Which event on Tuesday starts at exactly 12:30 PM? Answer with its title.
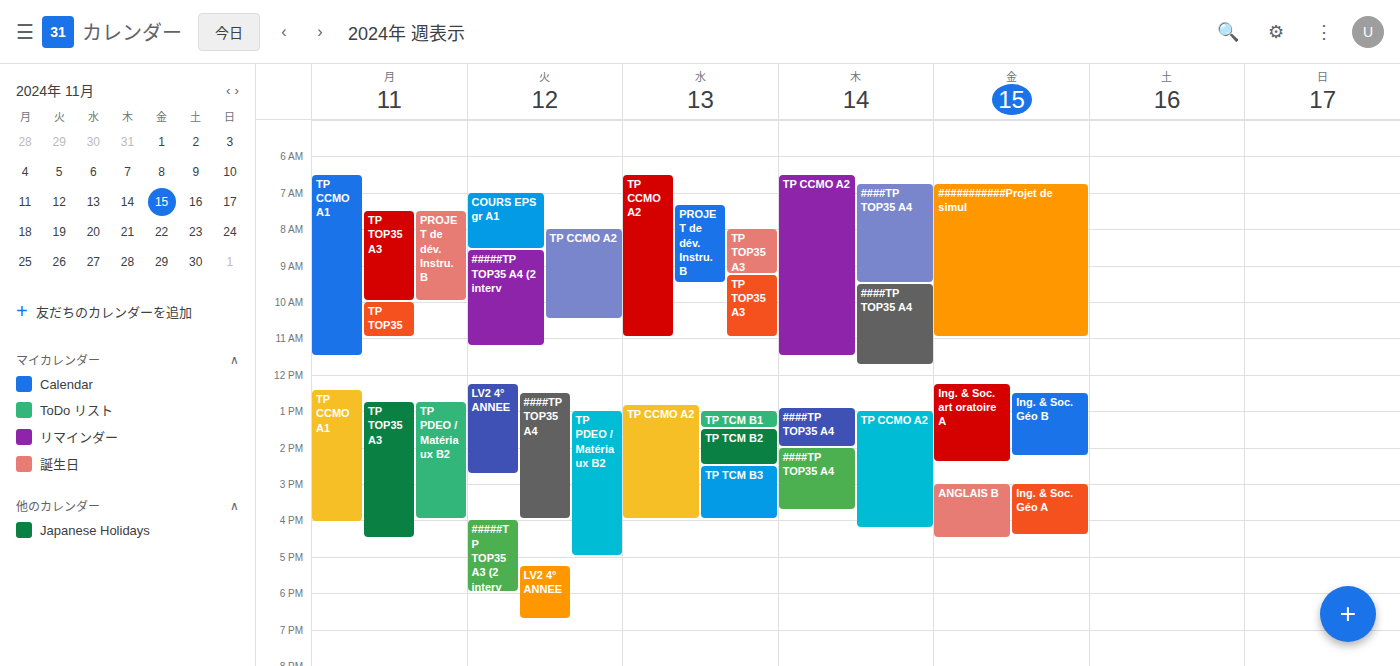
"####TP TOP35 A4"